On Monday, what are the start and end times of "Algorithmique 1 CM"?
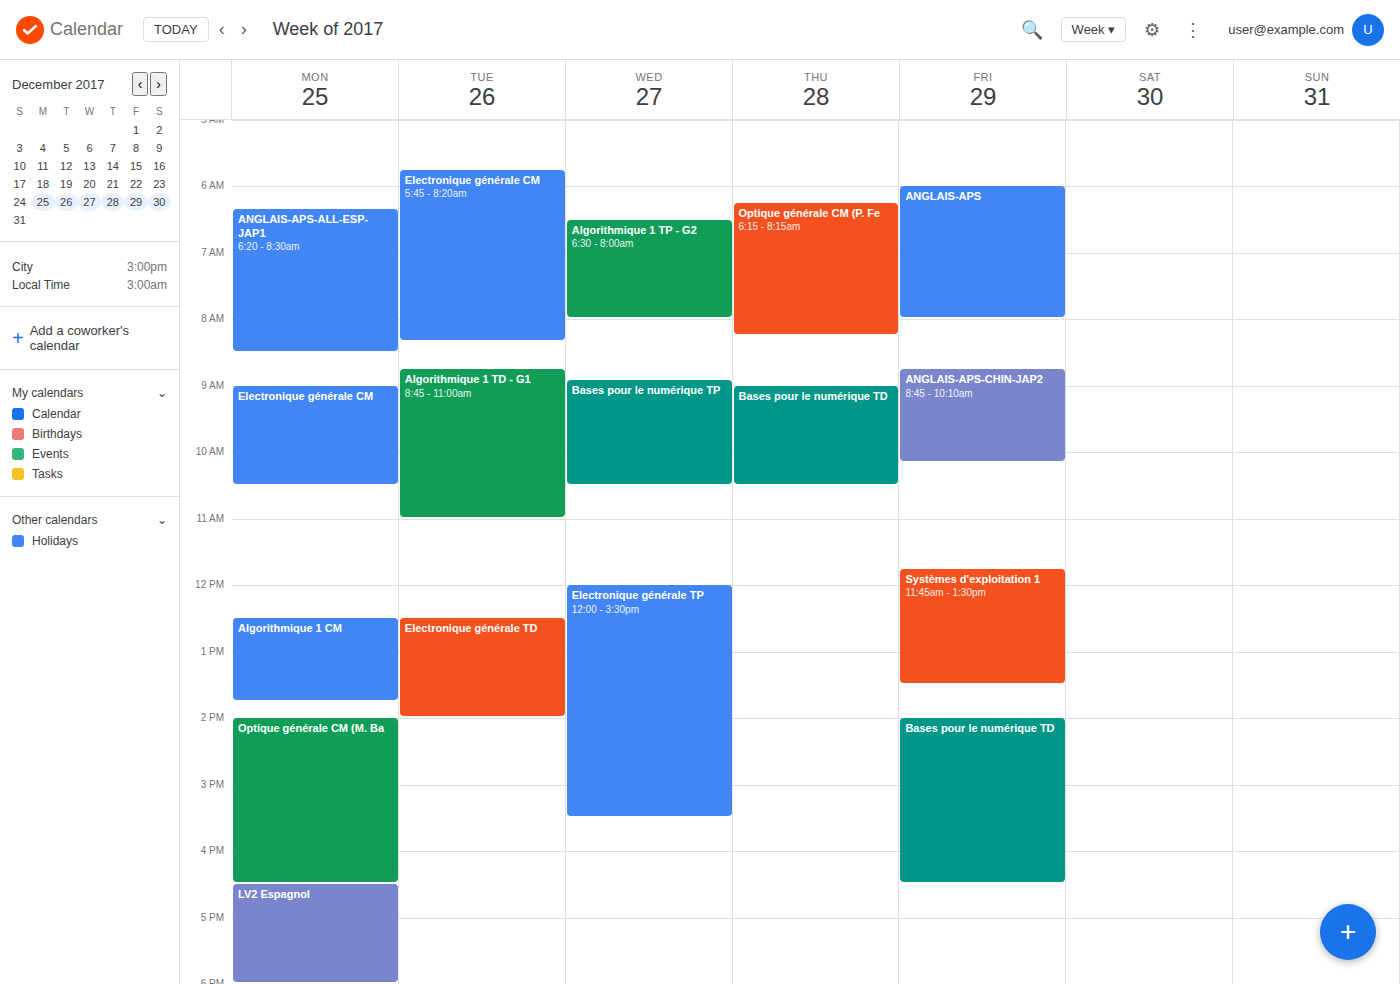
12:30 PM to 1:45 PM